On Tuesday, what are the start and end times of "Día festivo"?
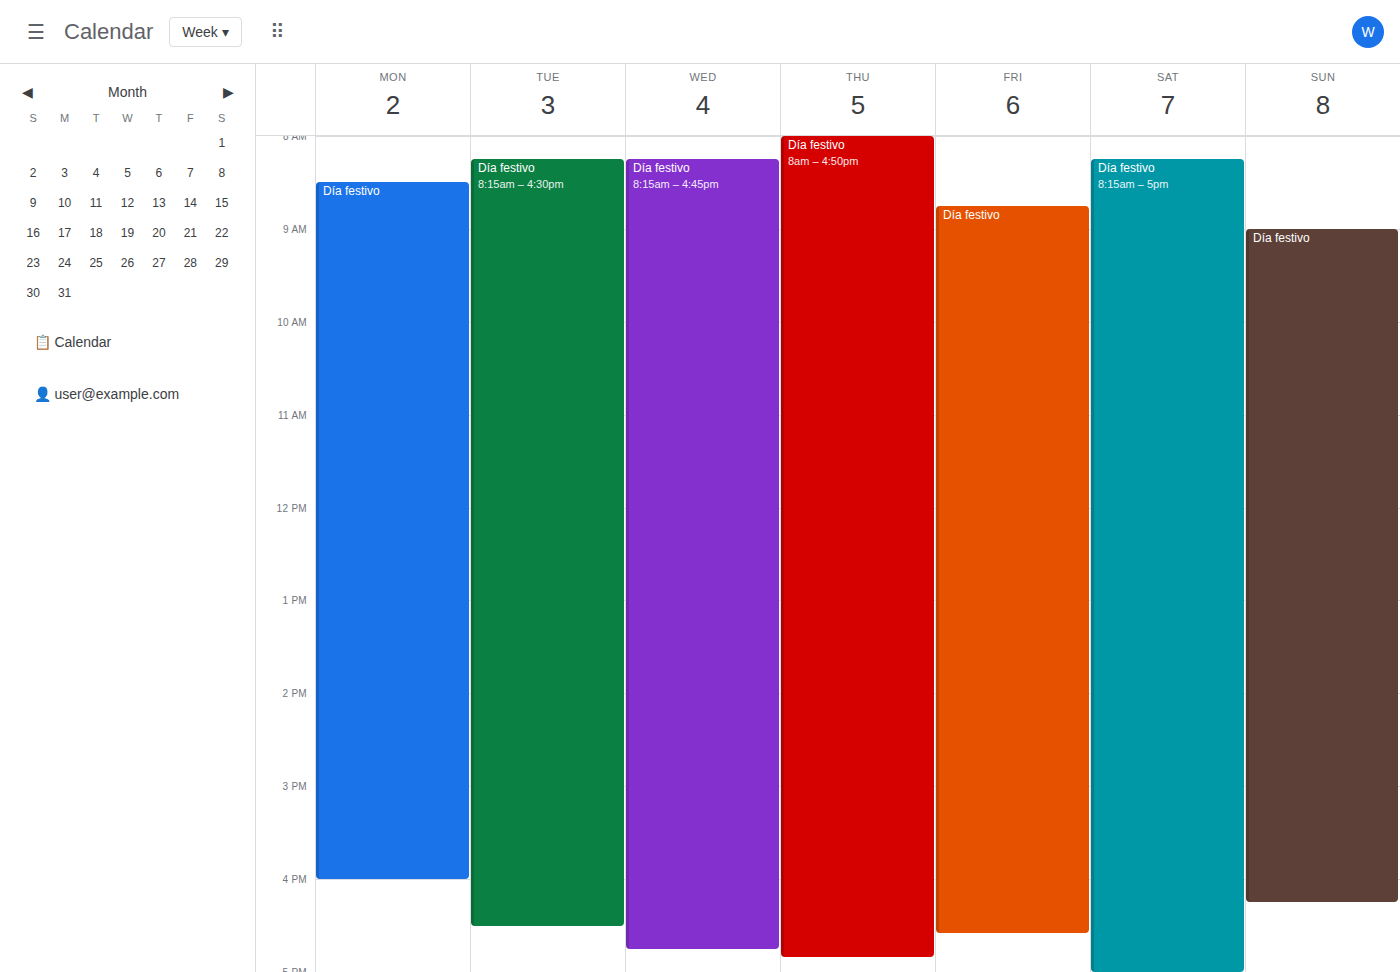
08:15 to 16:30